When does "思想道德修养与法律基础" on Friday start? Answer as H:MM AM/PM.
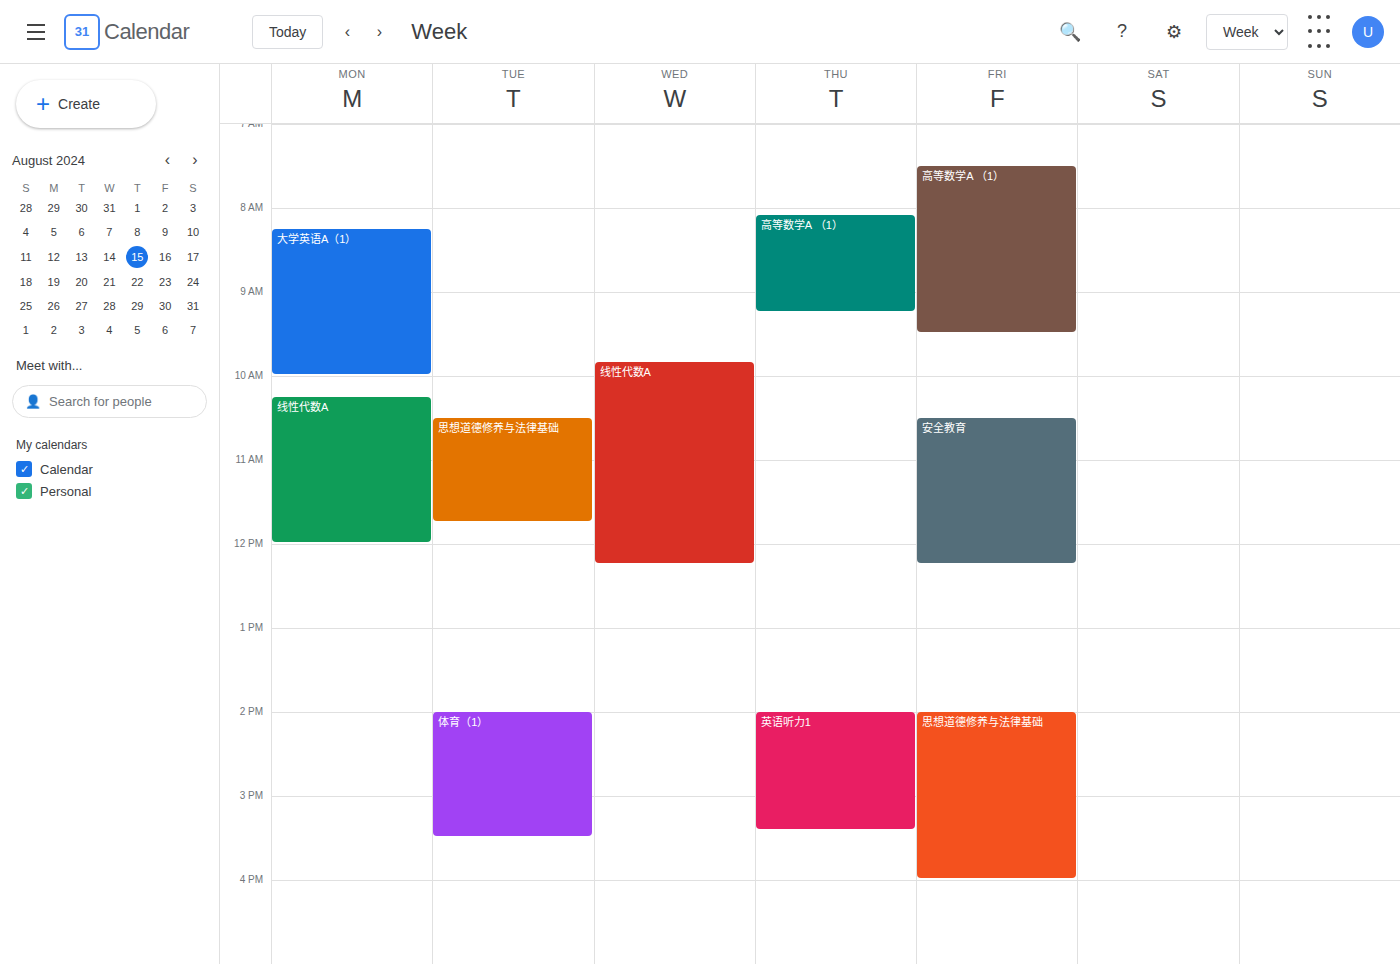
2:00 PM